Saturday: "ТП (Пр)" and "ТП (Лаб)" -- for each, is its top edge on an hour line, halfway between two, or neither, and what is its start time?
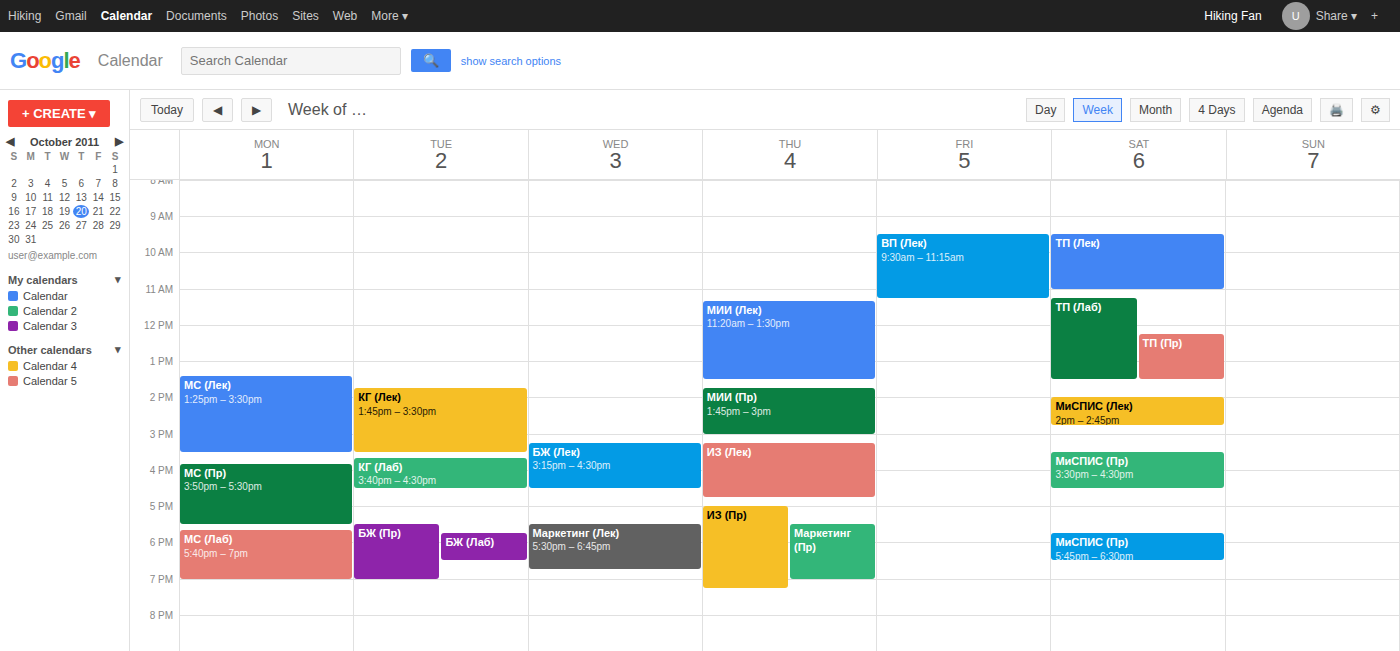
"ТП (Пр)": 12:15 PM, neither: a quarter of the way from the 12 PM line to the 1 PM line. "ТП (Лаб)": 11:15 AM, neither: a quarter of the way from the 11 AM line to the 12 PM line.